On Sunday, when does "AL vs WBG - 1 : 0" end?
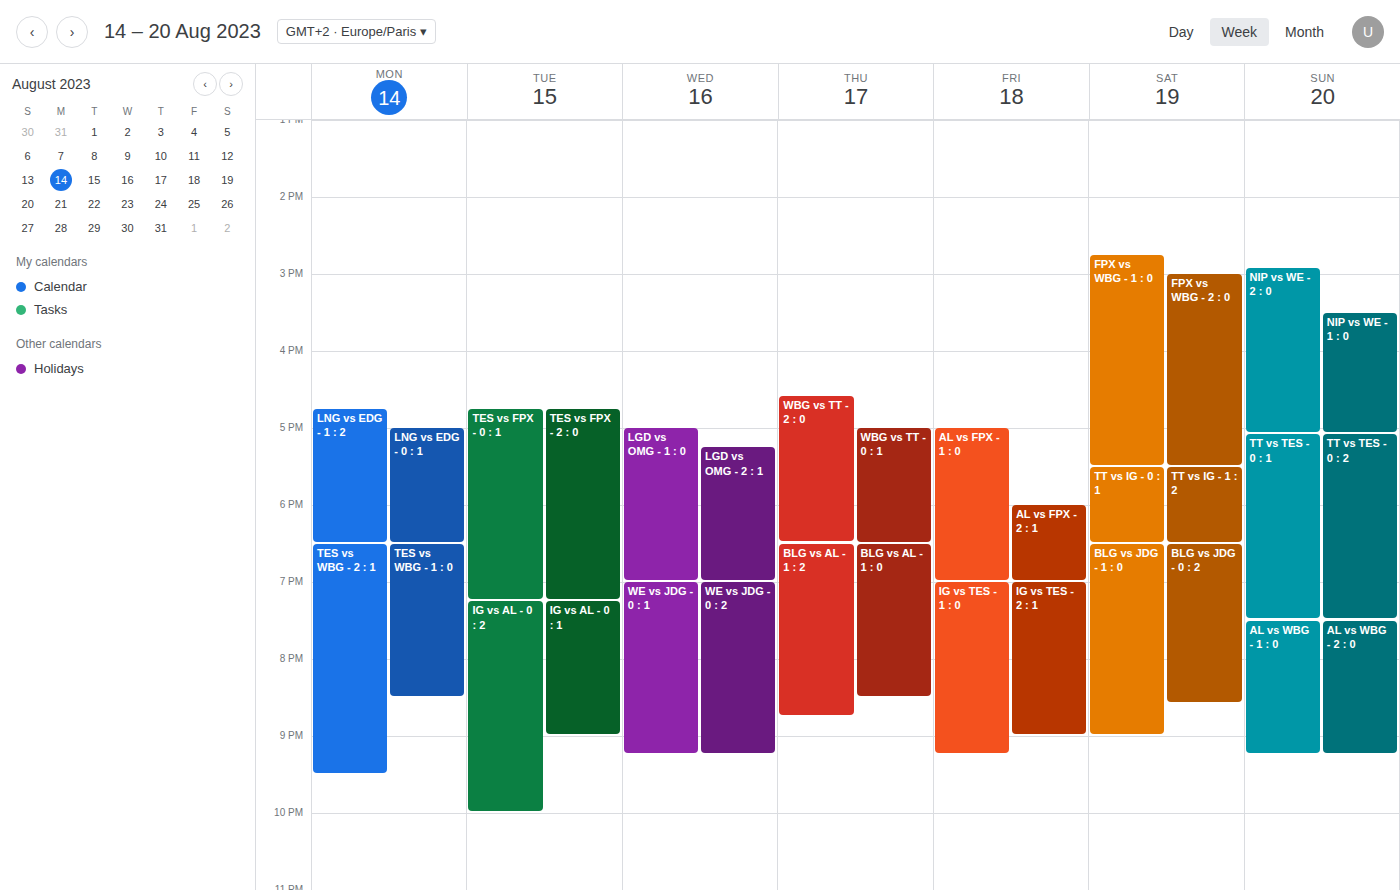
9:15 PM